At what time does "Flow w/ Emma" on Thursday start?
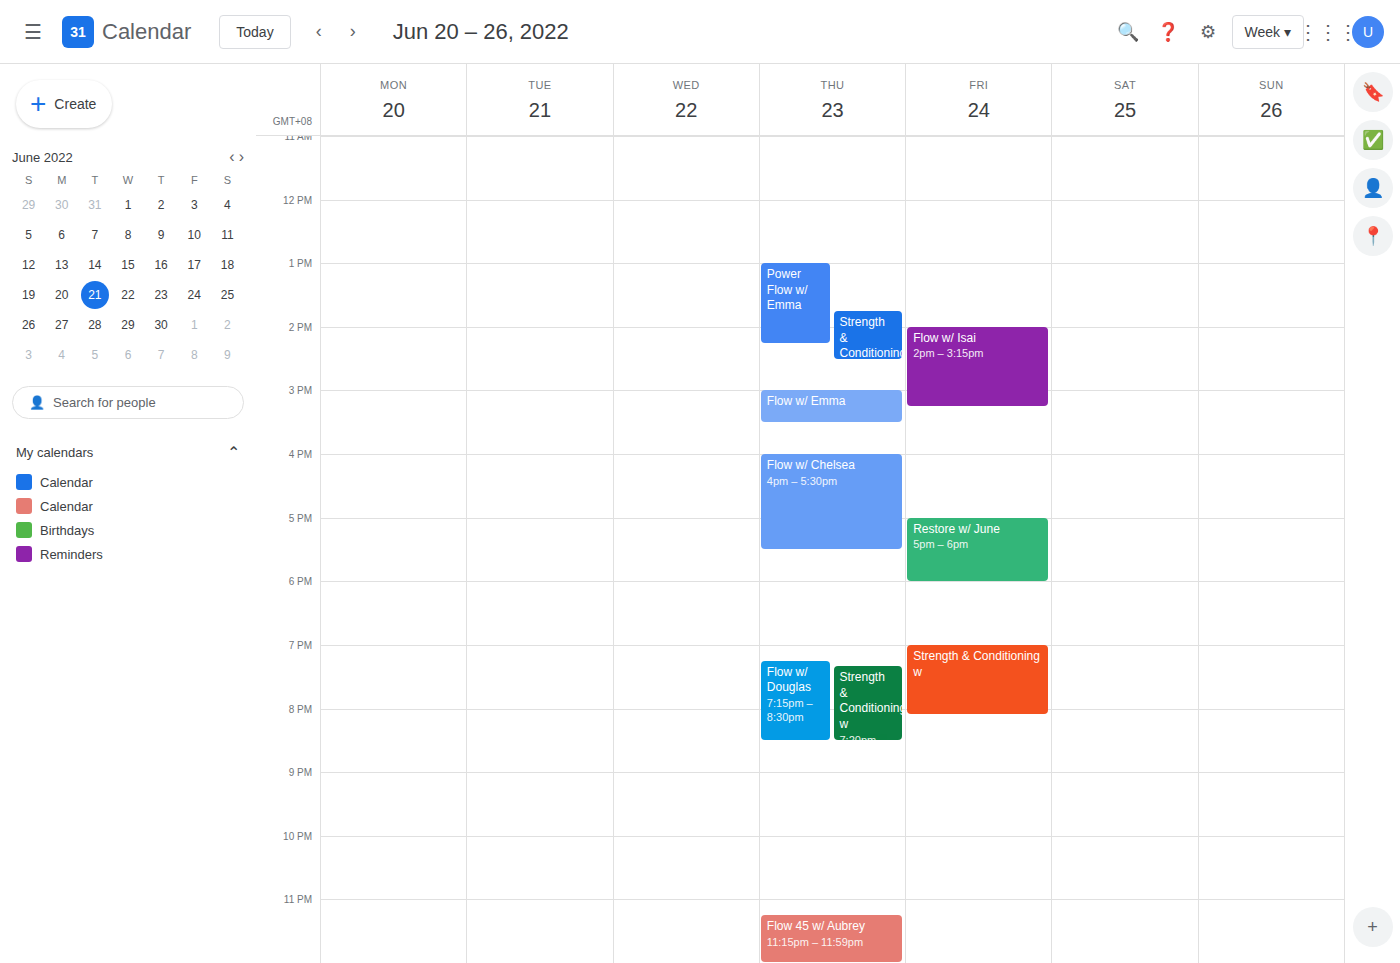
3:00 PM